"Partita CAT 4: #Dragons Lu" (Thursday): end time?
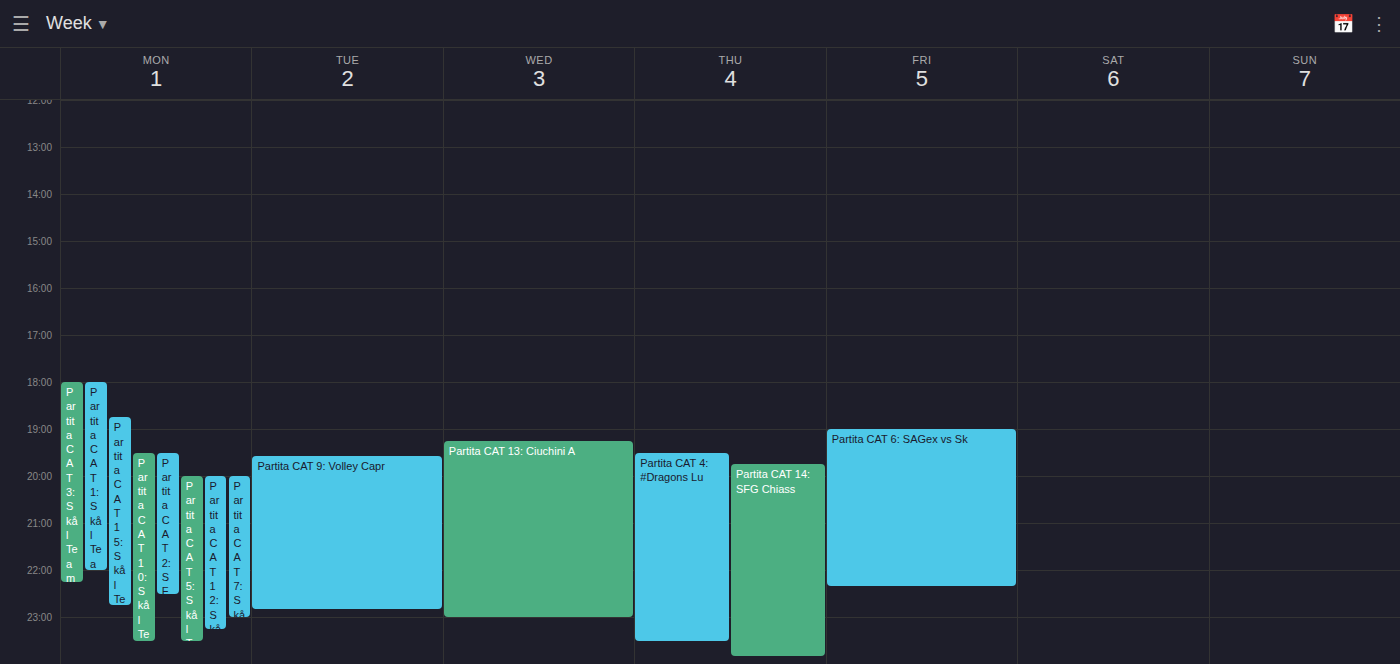
11:30 PM